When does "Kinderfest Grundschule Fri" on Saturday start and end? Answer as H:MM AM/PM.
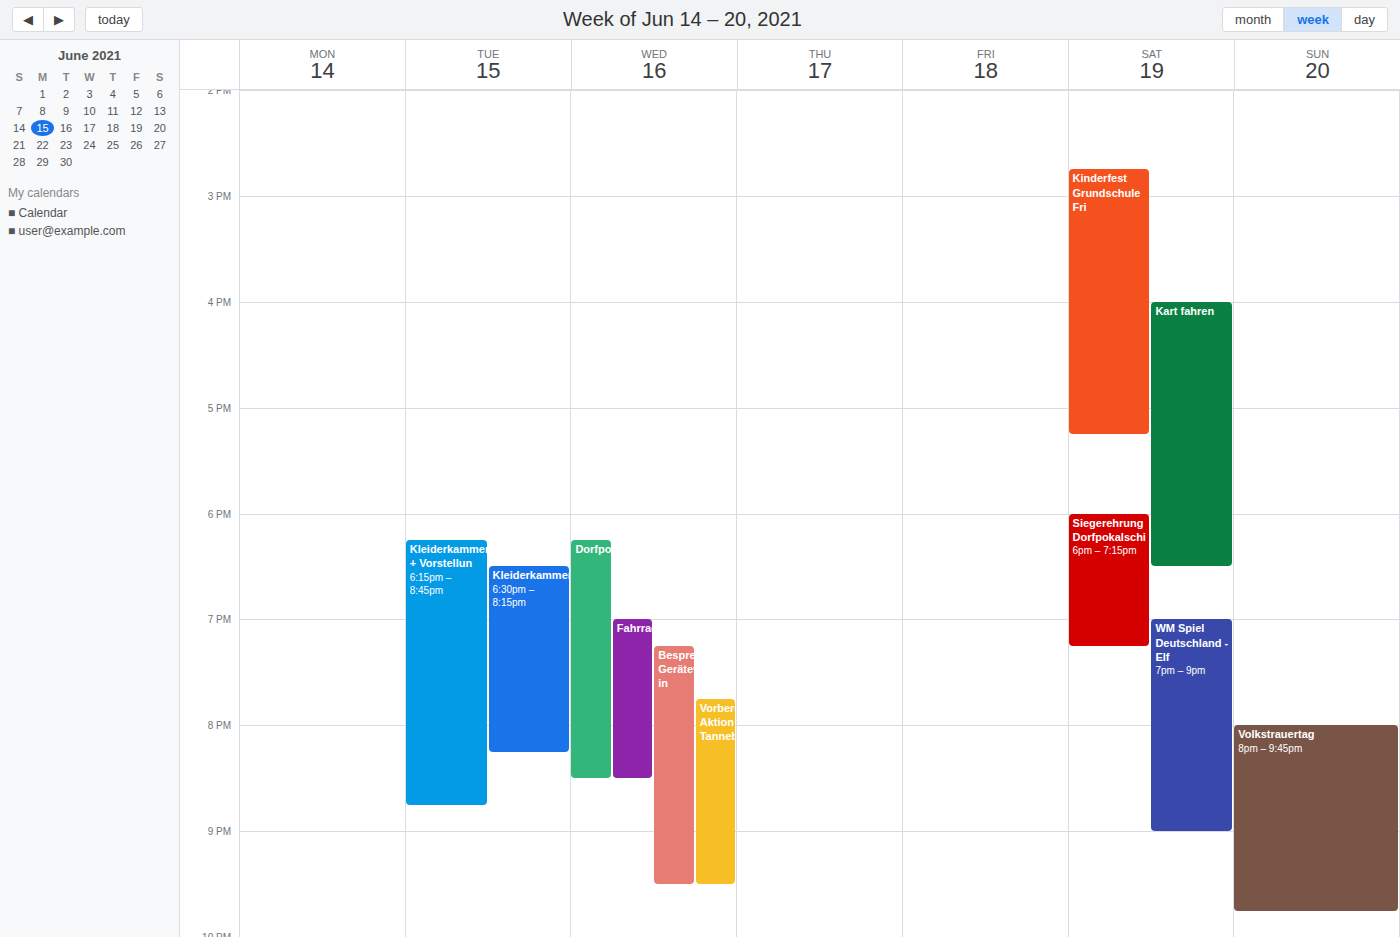
2:45 PM to 5:15 PM